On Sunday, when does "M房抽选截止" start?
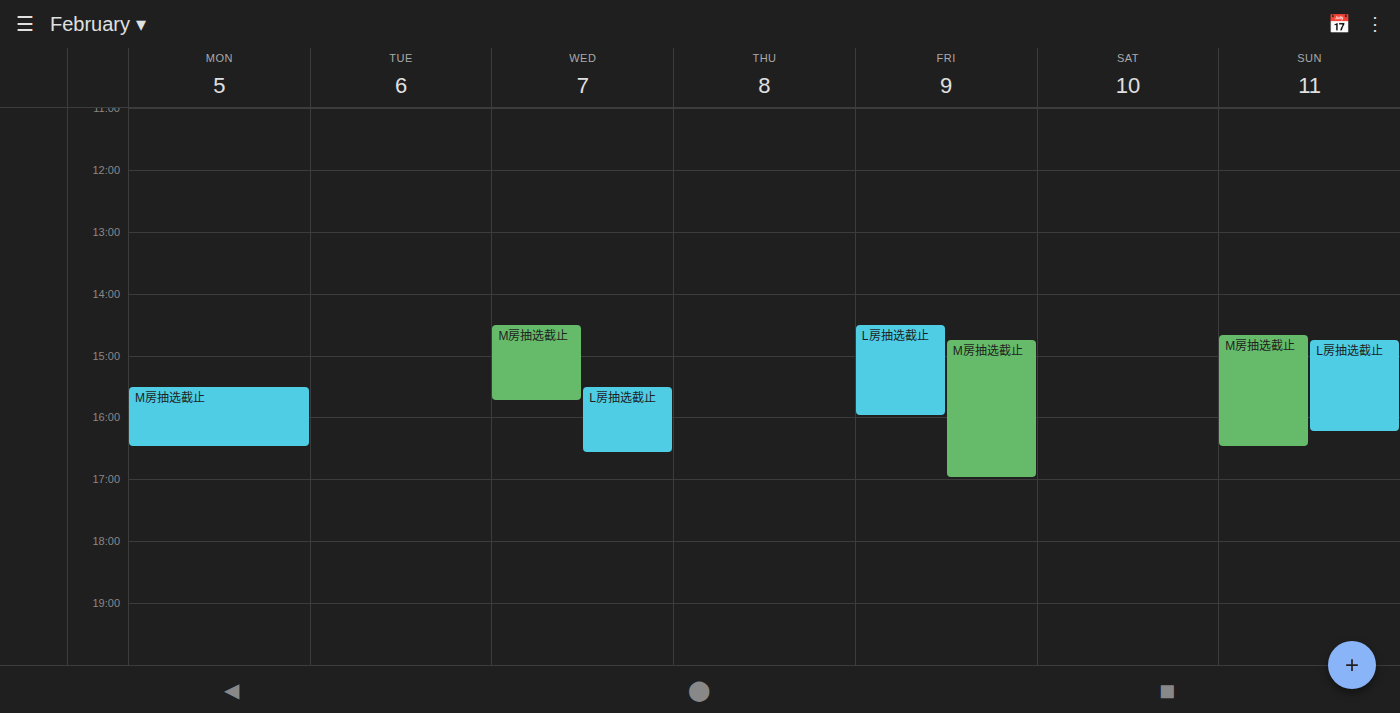
2:40 PM